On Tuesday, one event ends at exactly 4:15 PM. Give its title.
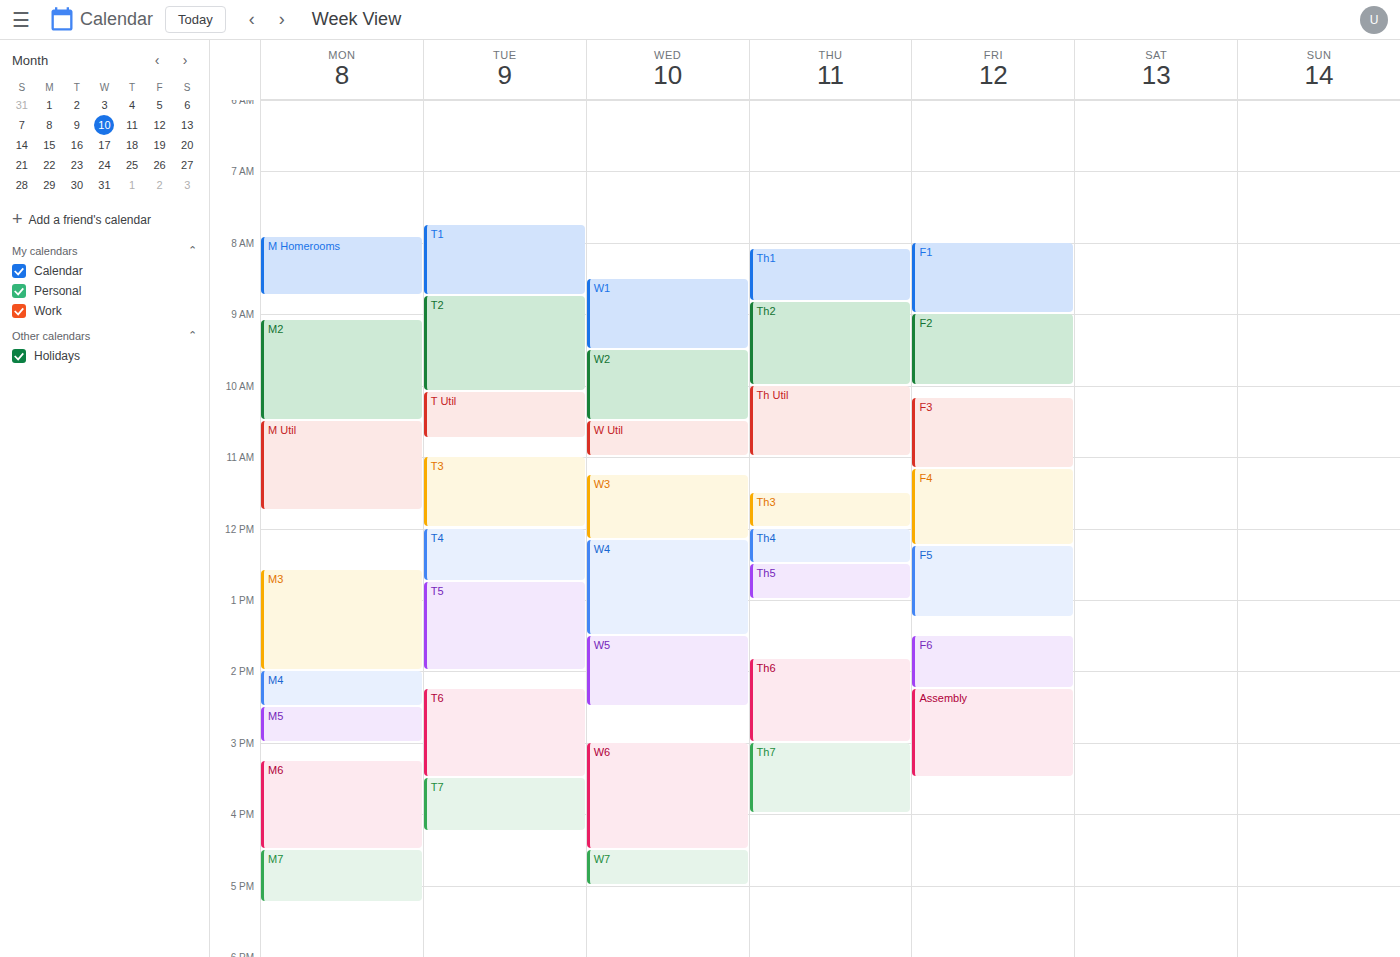
"T7"